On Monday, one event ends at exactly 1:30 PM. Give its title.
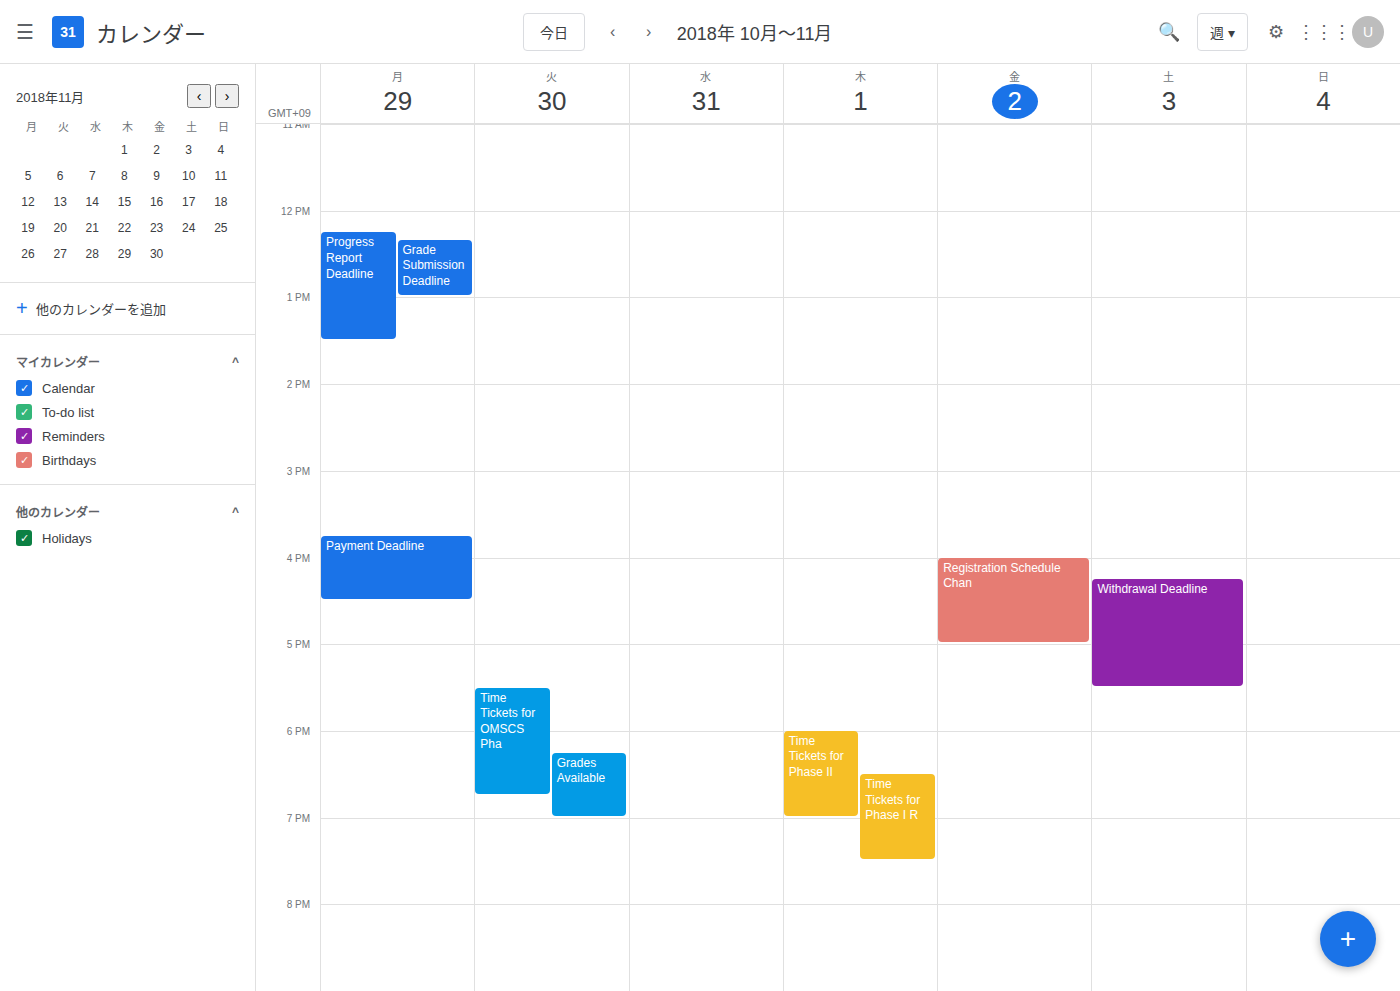
"Progress Report Deadline"